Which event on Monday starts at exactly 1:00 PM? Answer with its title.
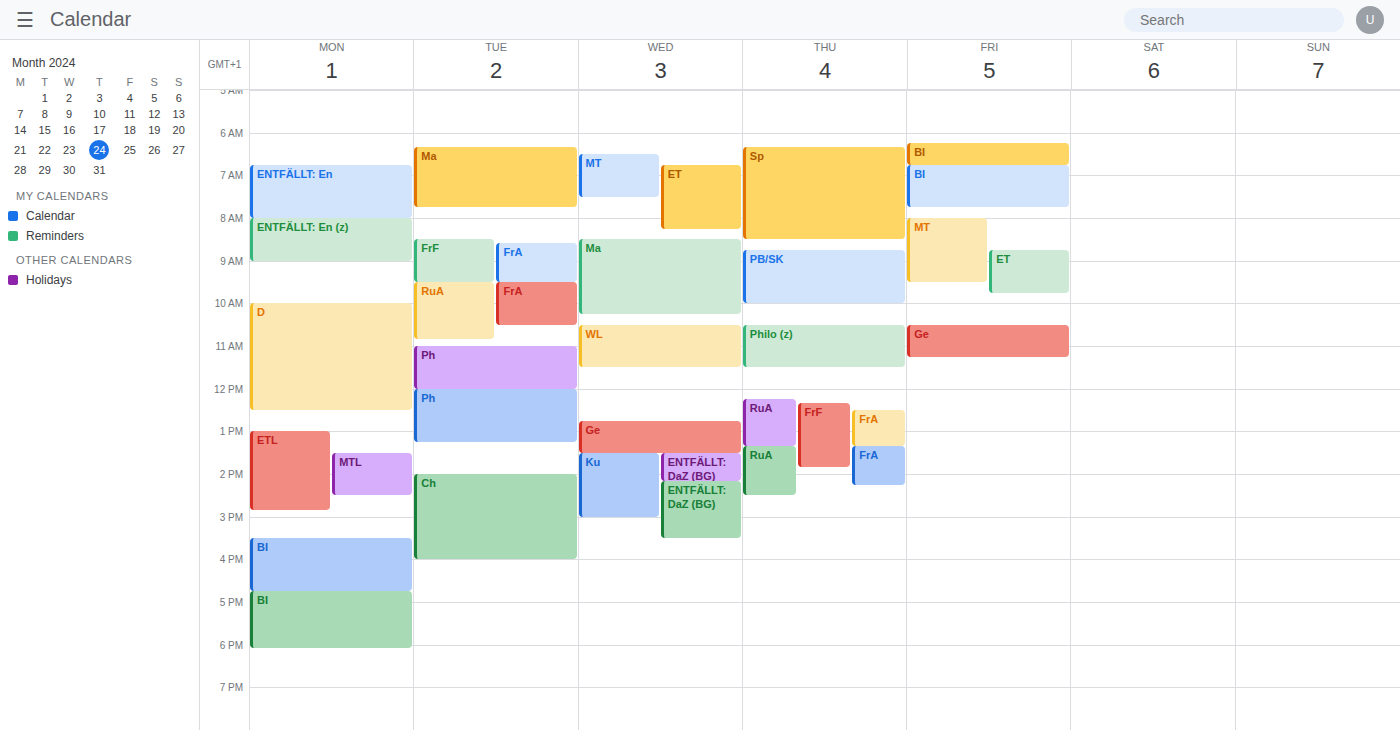
"ETL"